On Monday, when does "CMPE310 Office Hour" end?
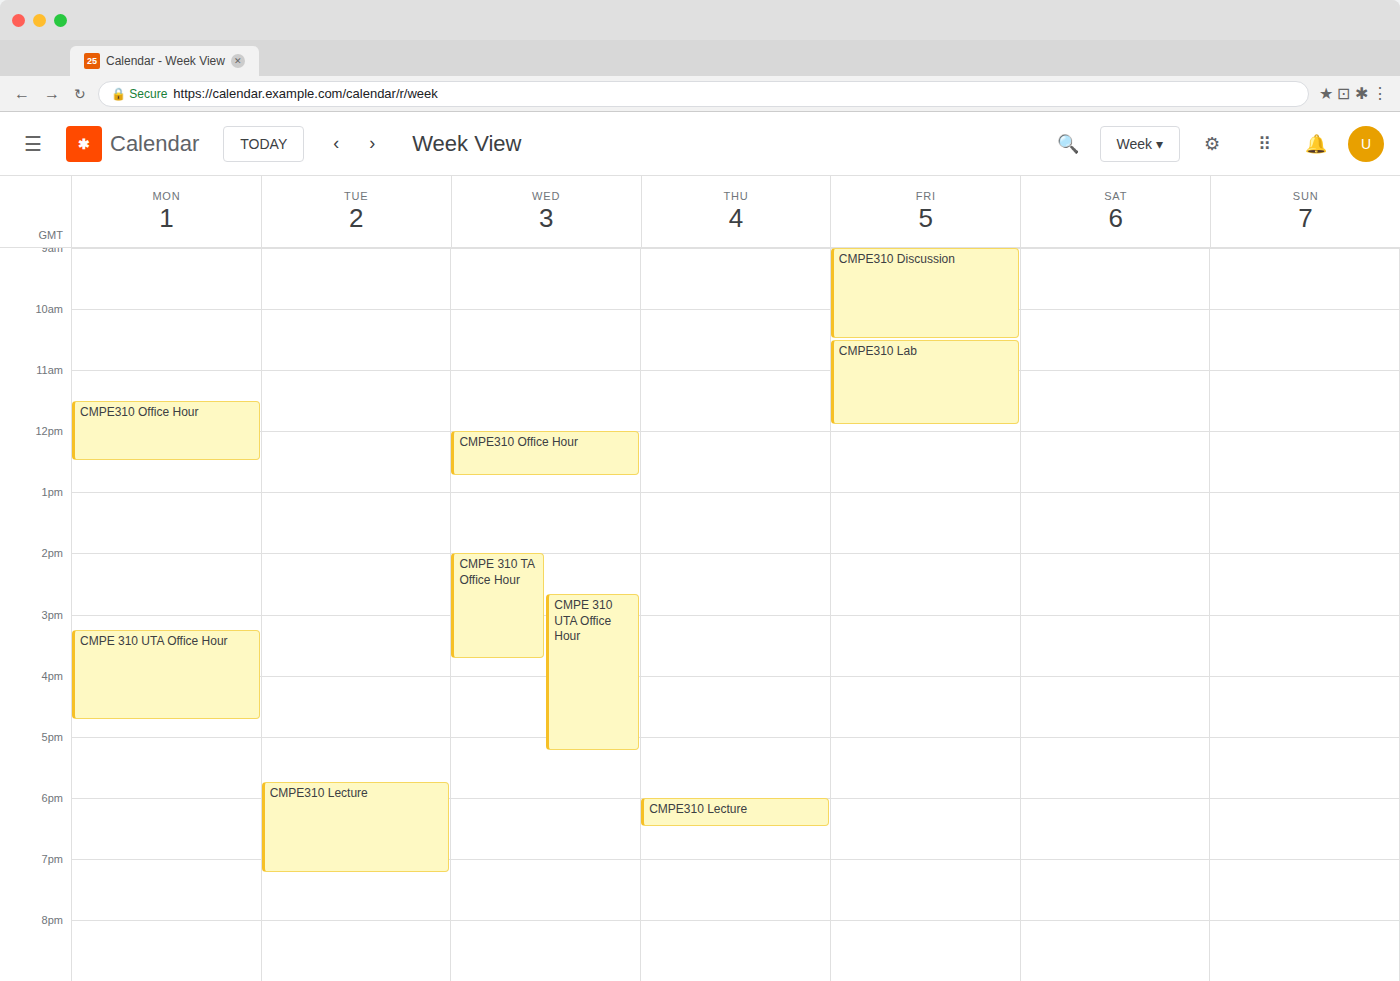
12:30 PM